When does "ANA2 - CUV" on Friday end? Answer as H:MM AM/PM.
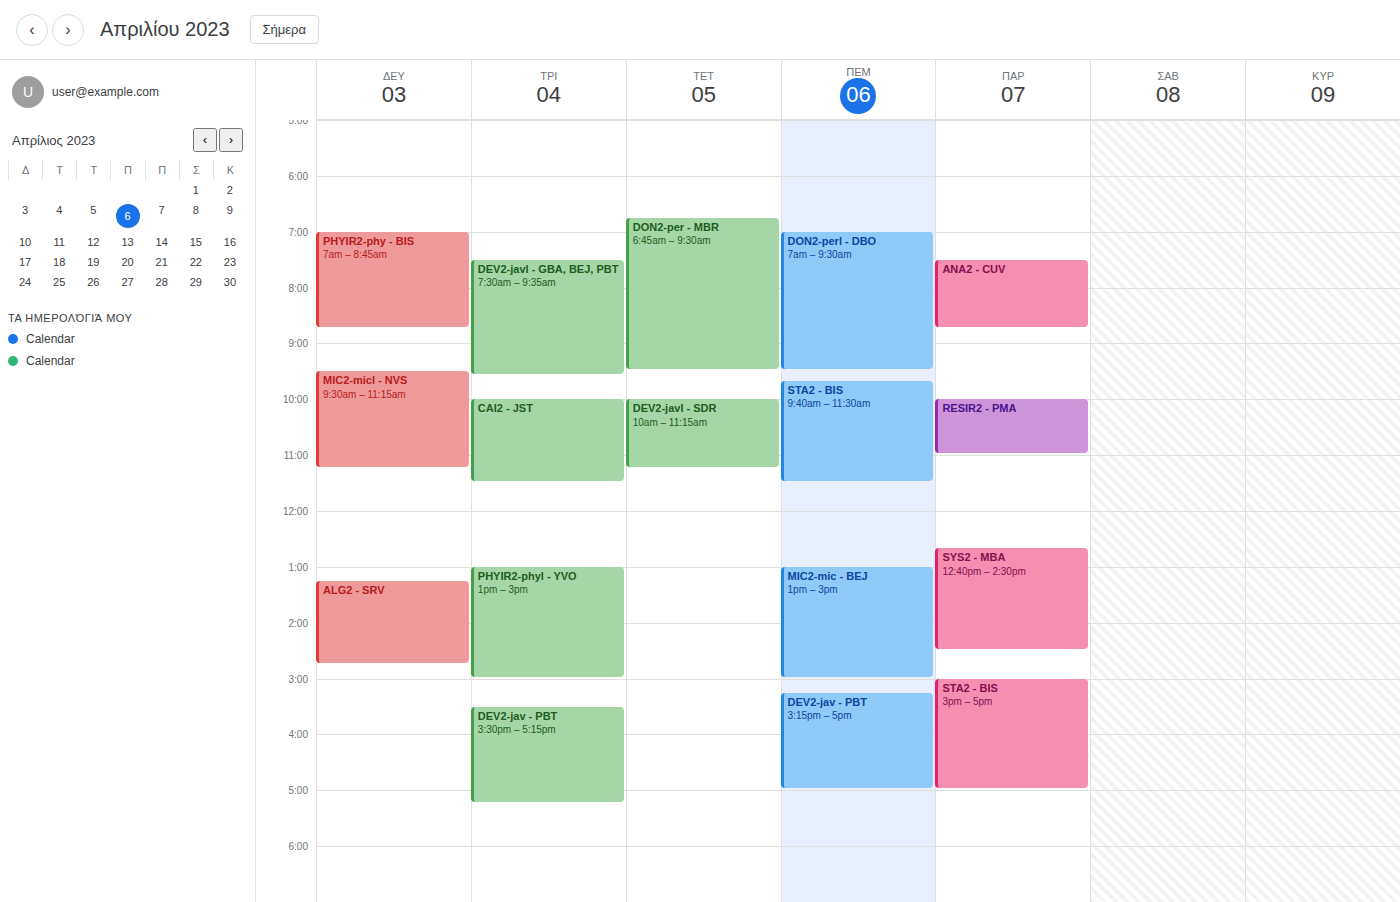
8:45 AM